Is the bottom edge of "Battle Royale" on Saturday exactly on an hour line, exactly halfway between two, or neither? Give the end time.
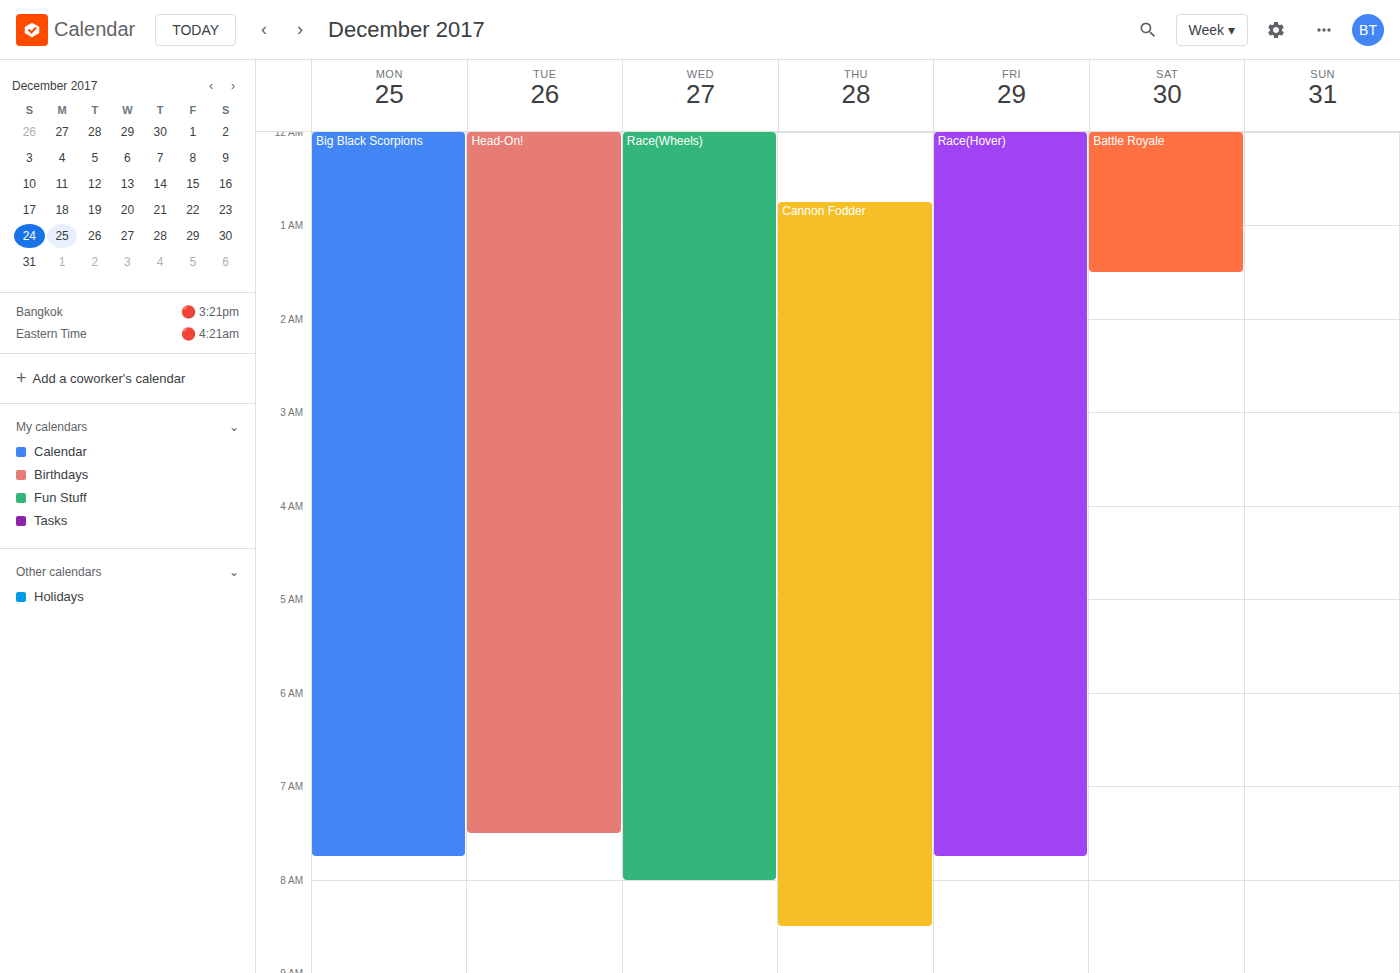
1:30 AM -- halfway between the 1 AM and 2 AM lines.